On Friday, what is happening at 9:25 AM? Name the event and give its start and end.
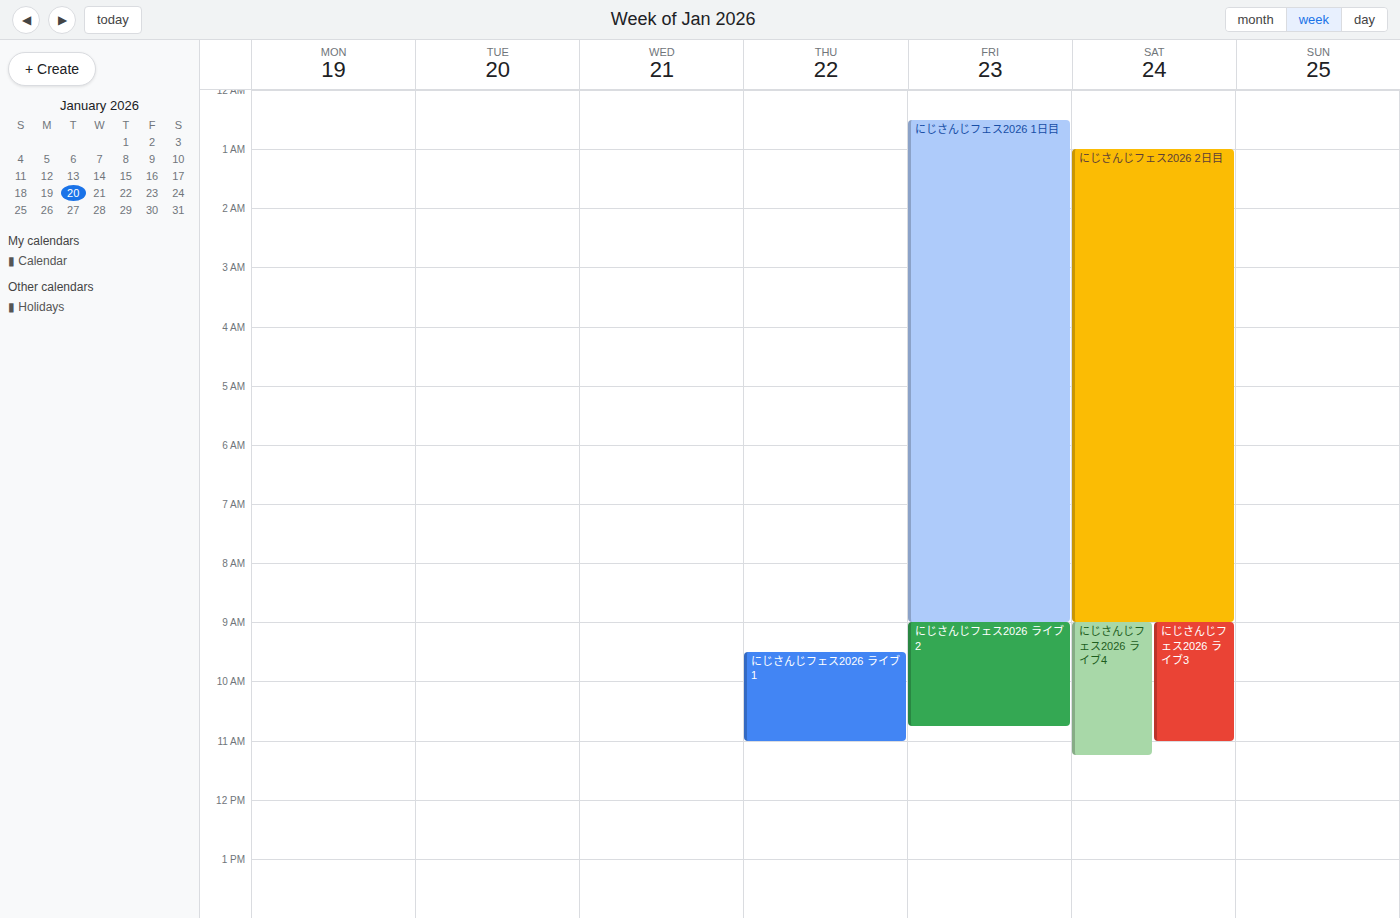
"にじさんじフェス2026 ライブ2", 9:00 AM to 10:45 AM